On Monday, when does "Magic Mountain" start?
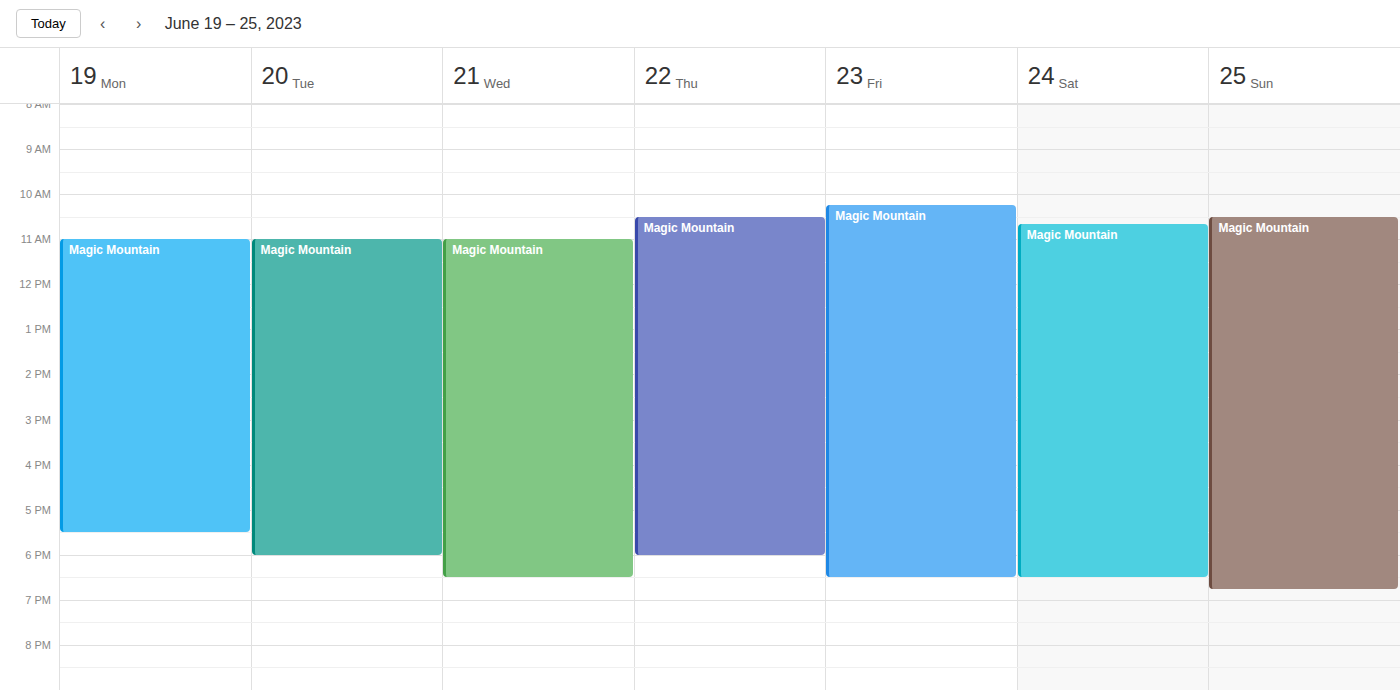
11:00 AM